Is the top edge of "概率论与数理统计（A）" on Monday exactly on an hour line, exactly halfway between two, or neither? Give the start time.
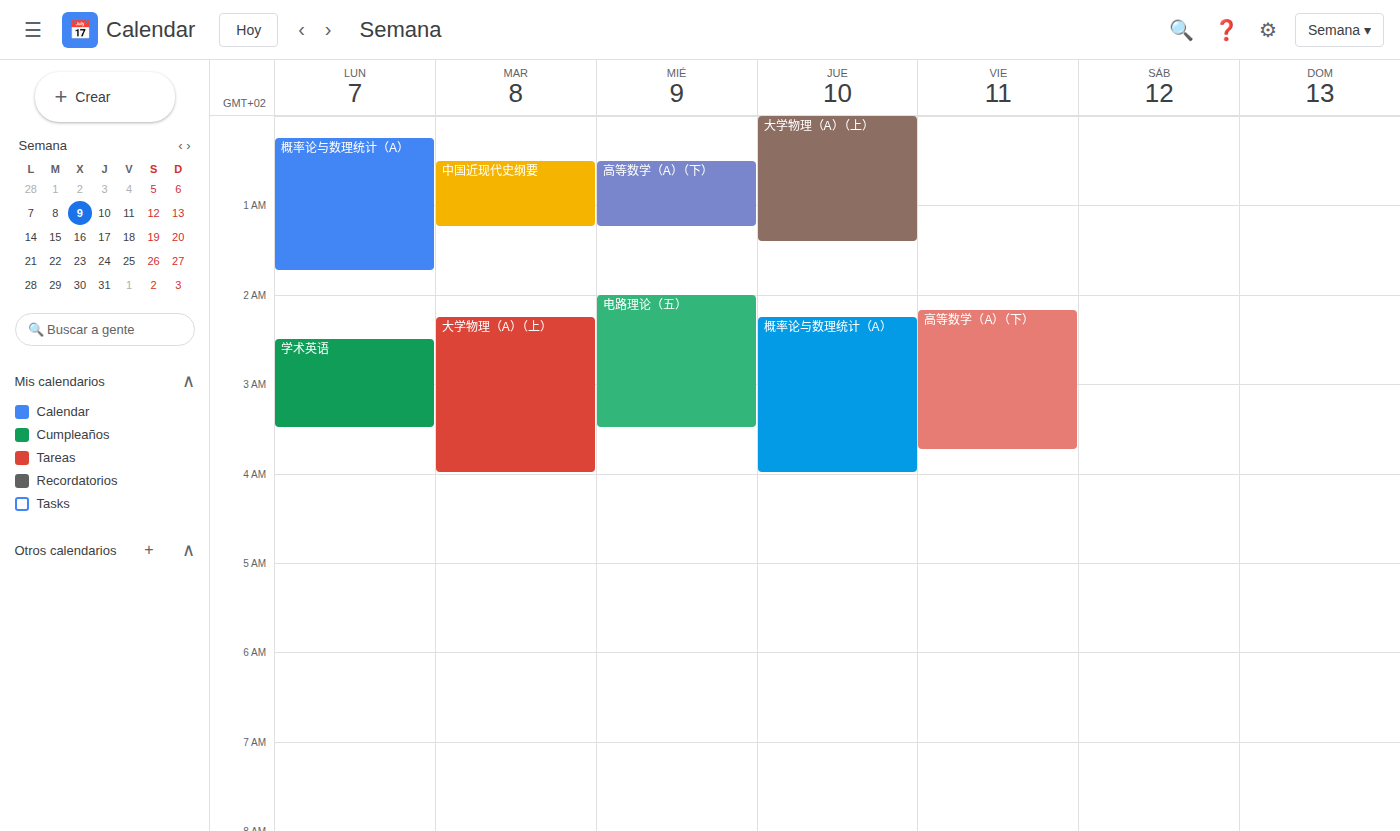
12:15 AM -- neither: a quarter of the way from the 12 AM line to the 1 AM line.